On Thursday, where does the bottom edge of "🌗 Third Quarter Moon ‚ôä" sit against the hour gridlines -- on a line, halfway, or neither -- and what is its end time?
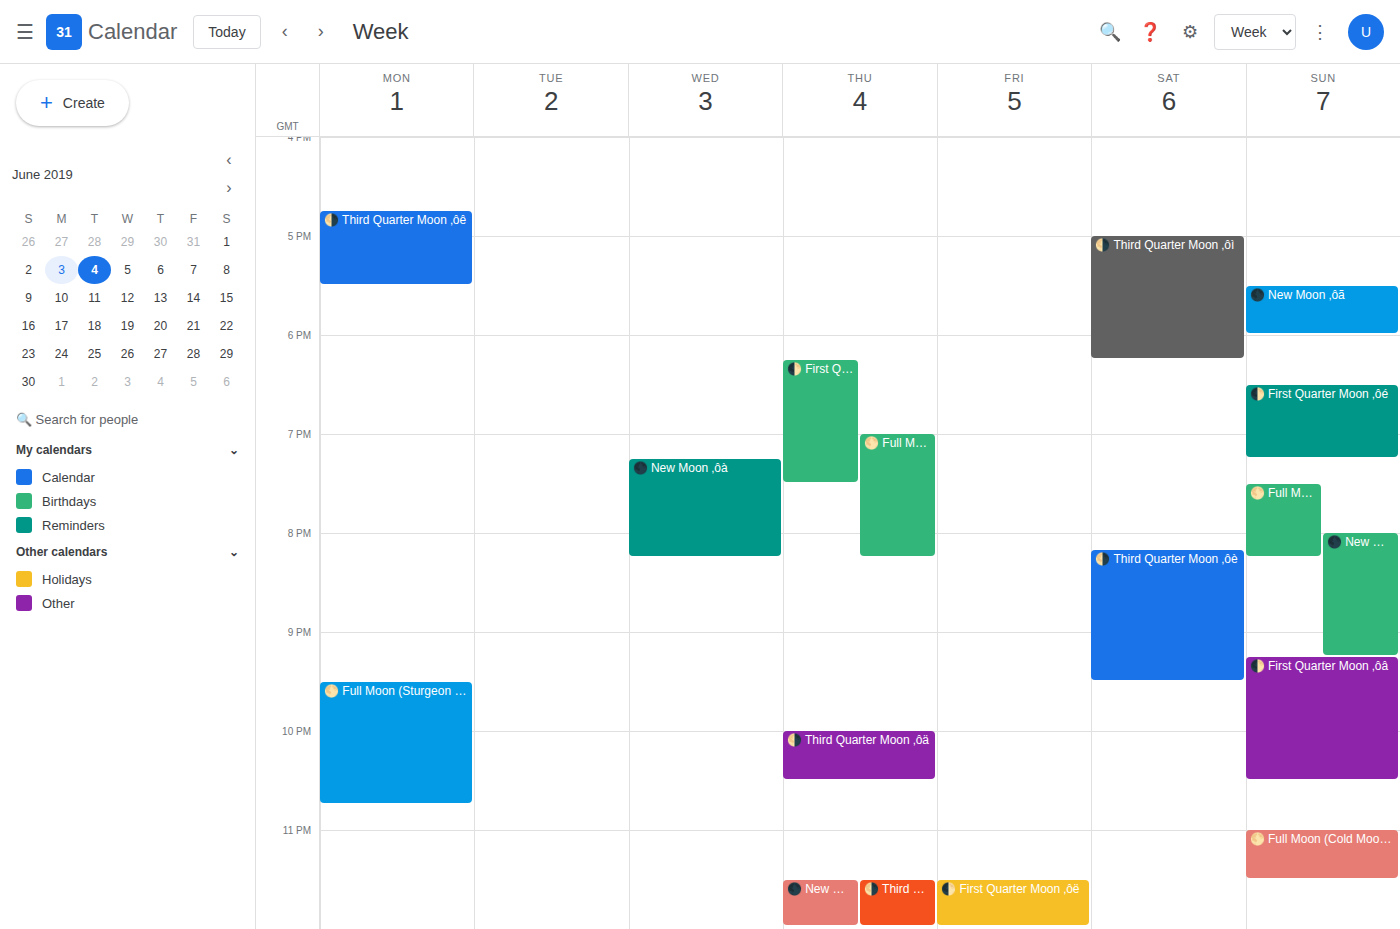
10:30 PM -- halfway between the 10 PM and 11 PM lines.